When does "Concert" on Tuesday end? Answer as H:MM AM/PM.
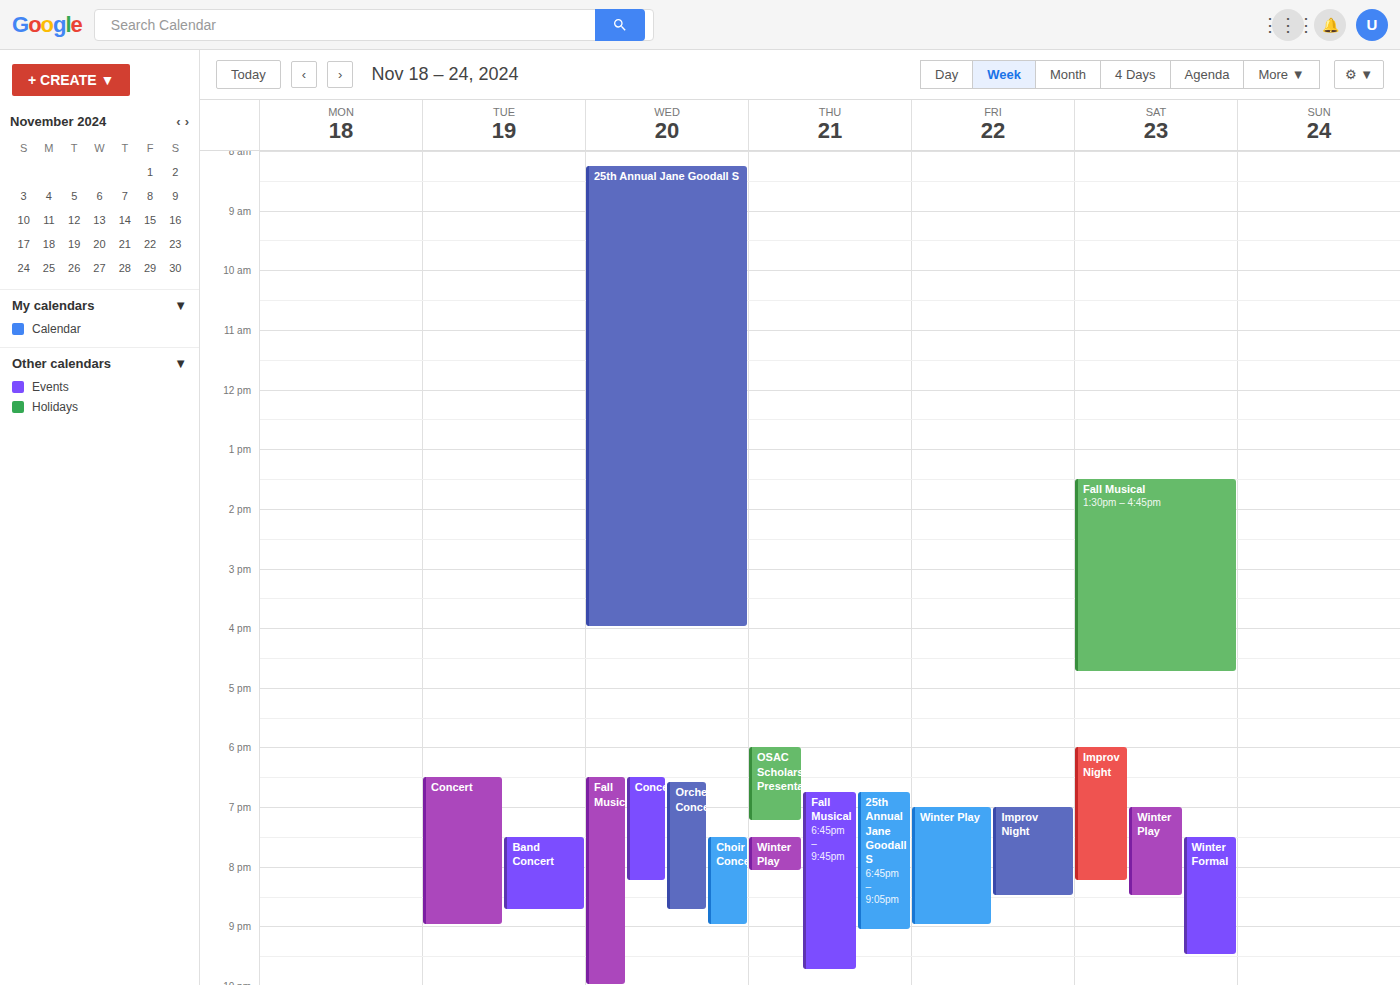
9:00 PM